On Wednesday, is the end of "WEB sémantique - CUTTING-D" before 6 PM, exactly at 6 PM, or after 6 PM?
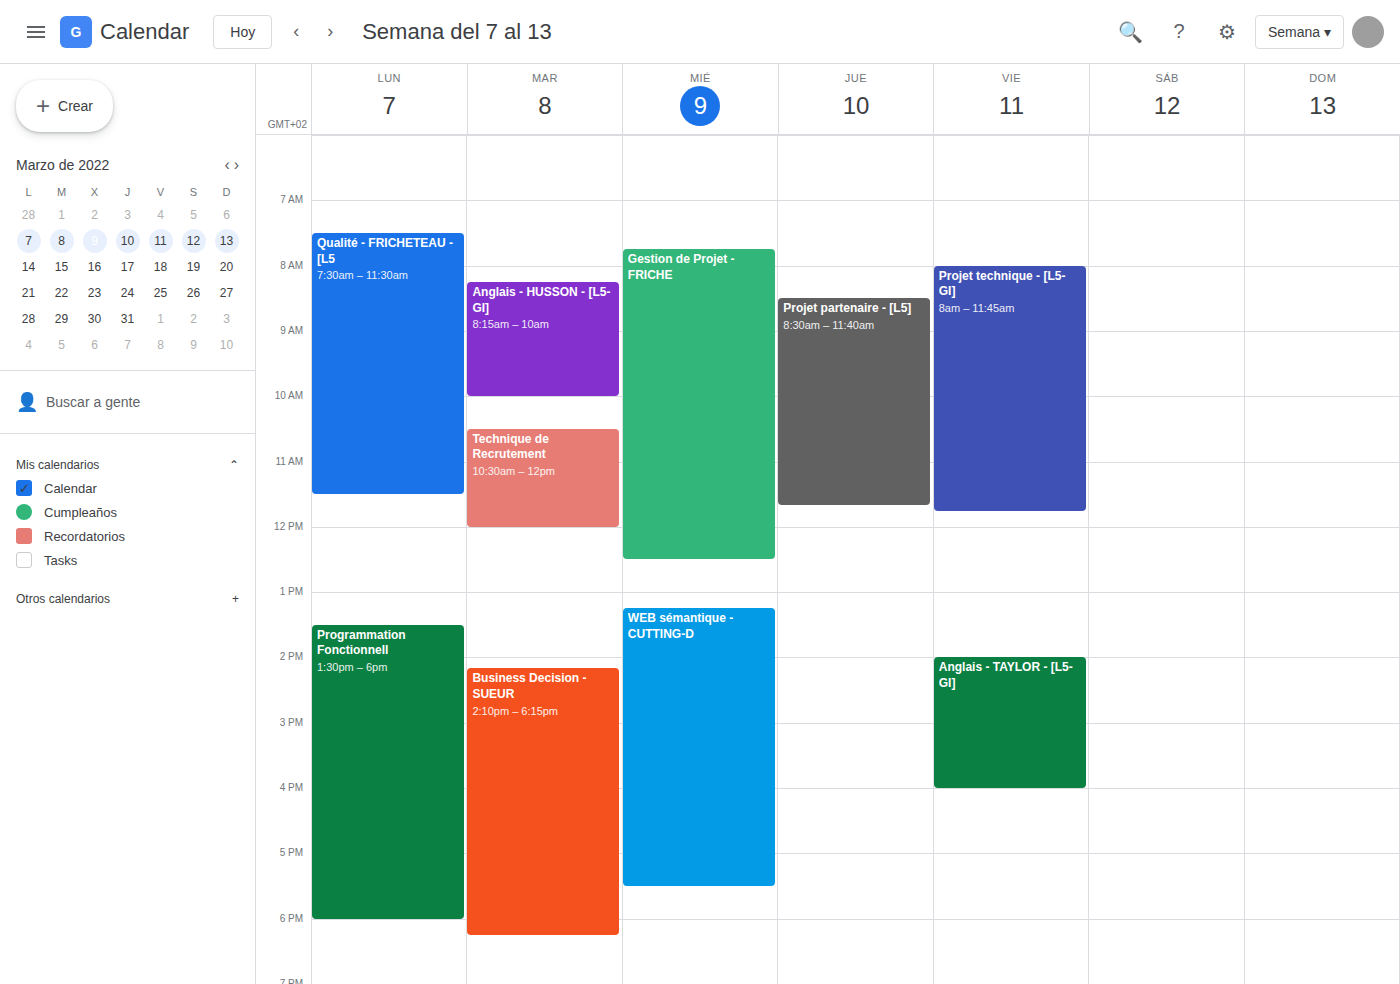
5:30 PM -- before 6 PM, 30 minutes above the 6 PM line.